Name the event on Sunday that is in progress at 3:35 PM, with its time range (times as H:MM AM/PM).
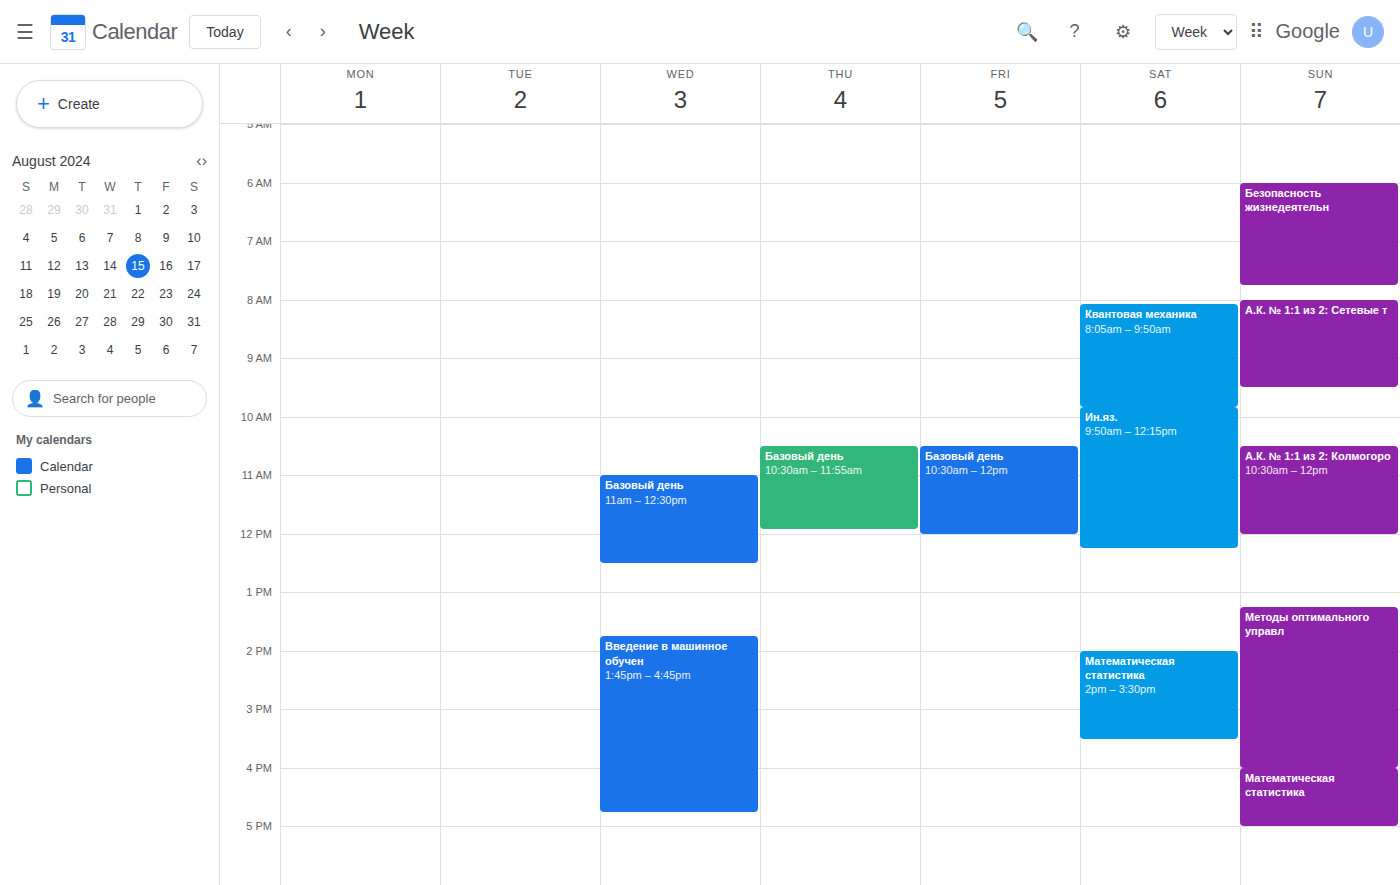
"Методы оптимального управл", 1:15 PM to 4:00 PM